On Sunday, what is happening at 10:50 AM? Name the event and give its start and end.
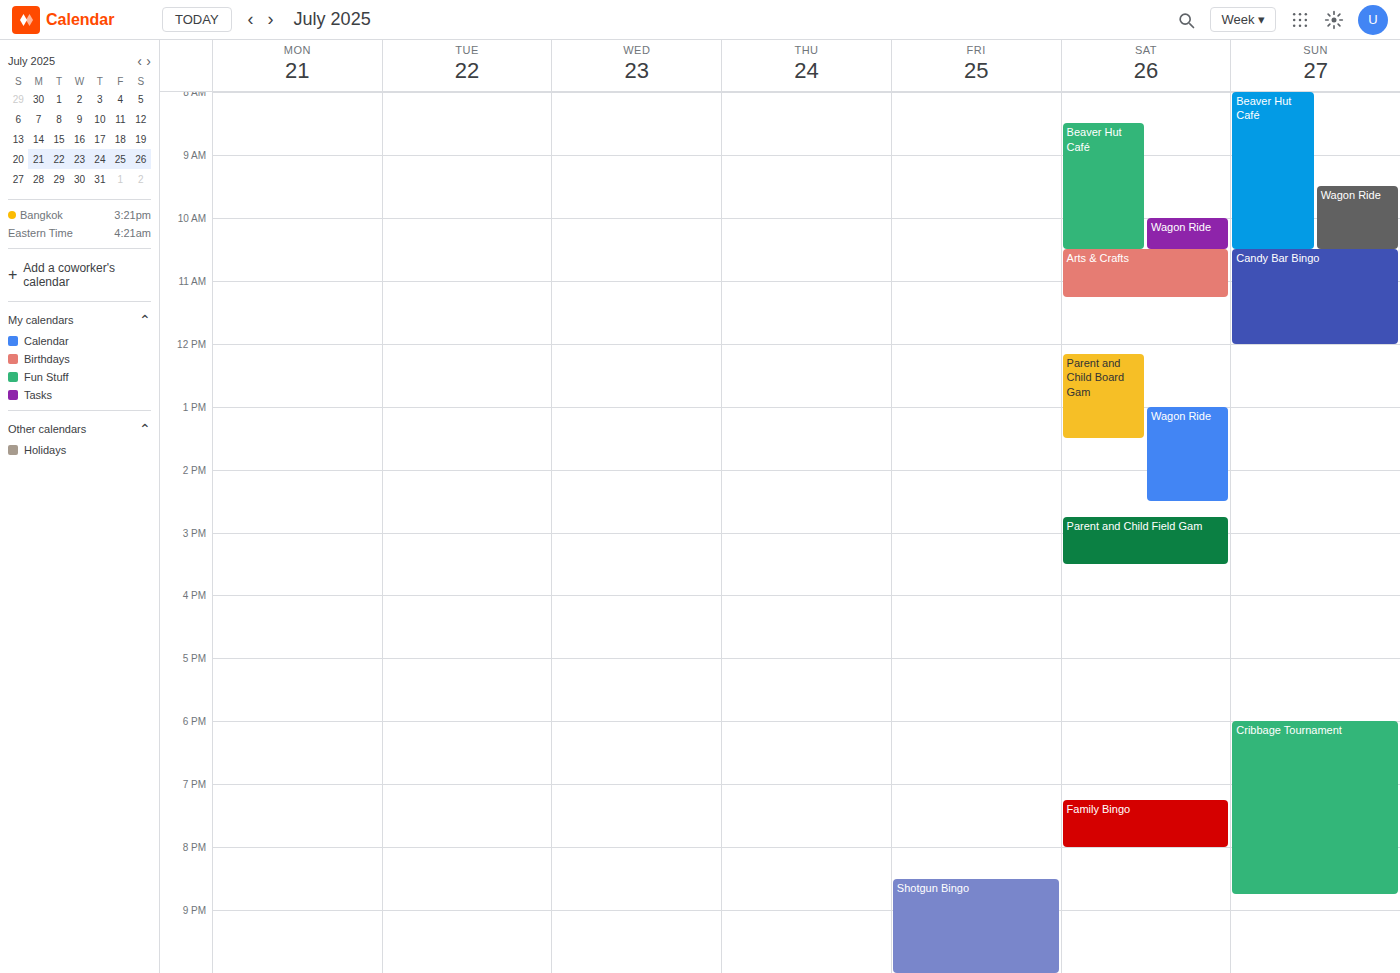
"Candy Bar Bingo", 10:30 AM to 12:00 PM